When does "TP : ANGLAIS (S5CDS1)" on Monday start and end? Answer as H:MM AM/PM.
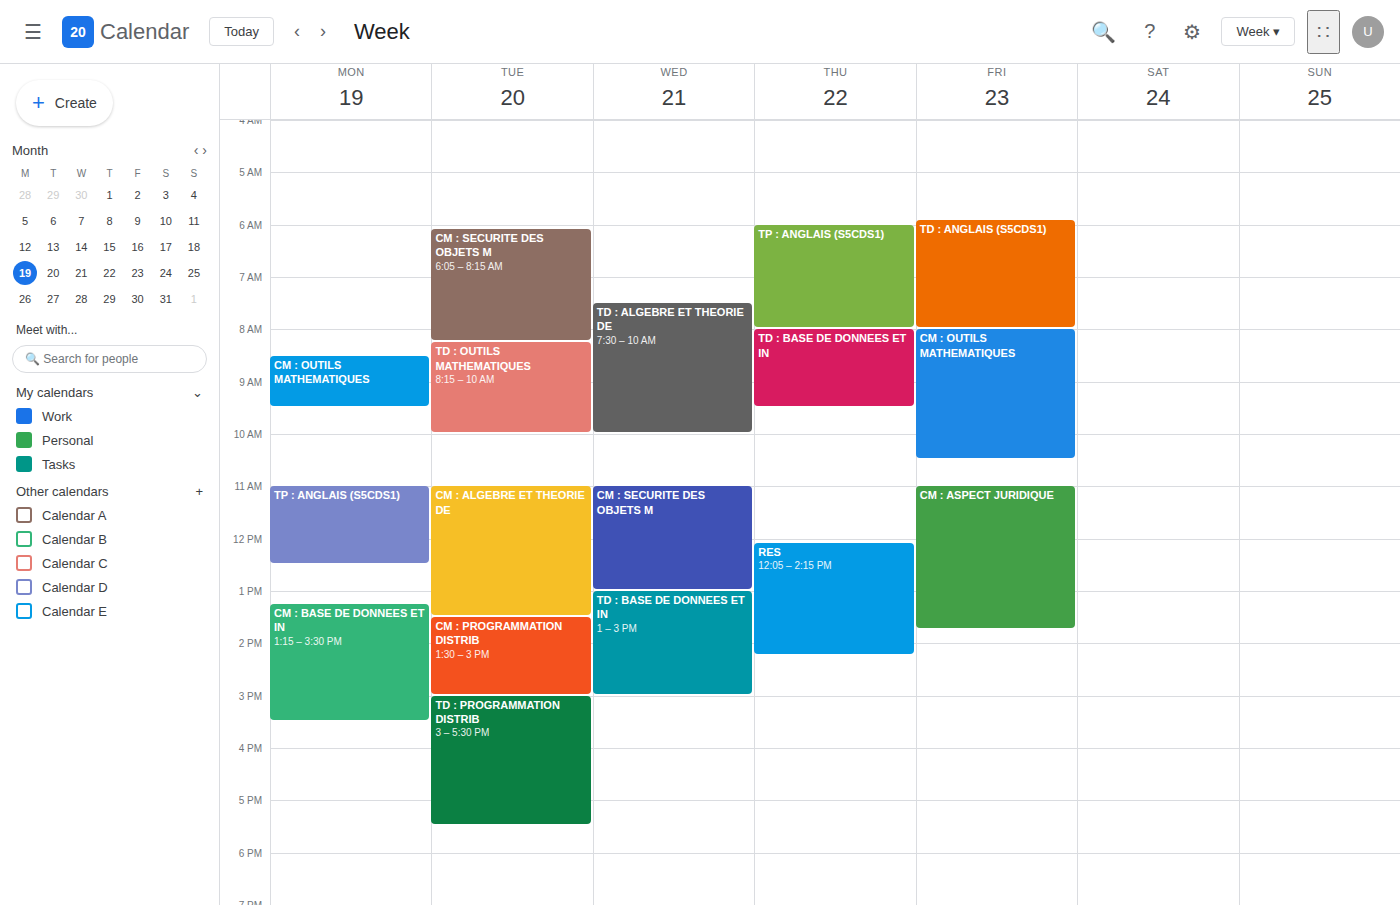
11:00 AM to 12:30 PM